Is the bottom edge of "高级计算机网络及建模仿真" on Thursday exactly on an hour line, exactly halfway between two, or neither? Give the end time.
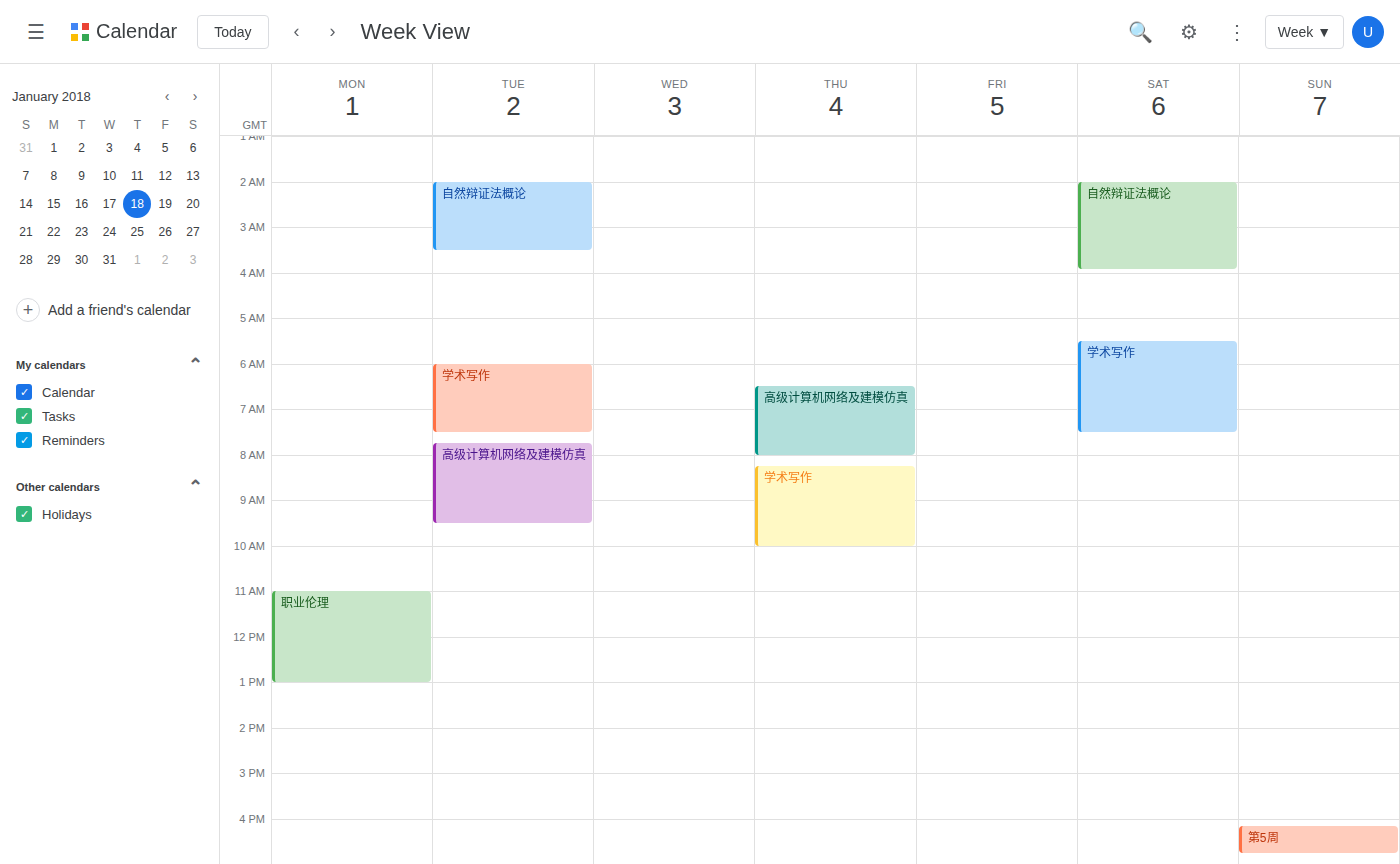
8:00 AM -- exactly on the 8 AM line.